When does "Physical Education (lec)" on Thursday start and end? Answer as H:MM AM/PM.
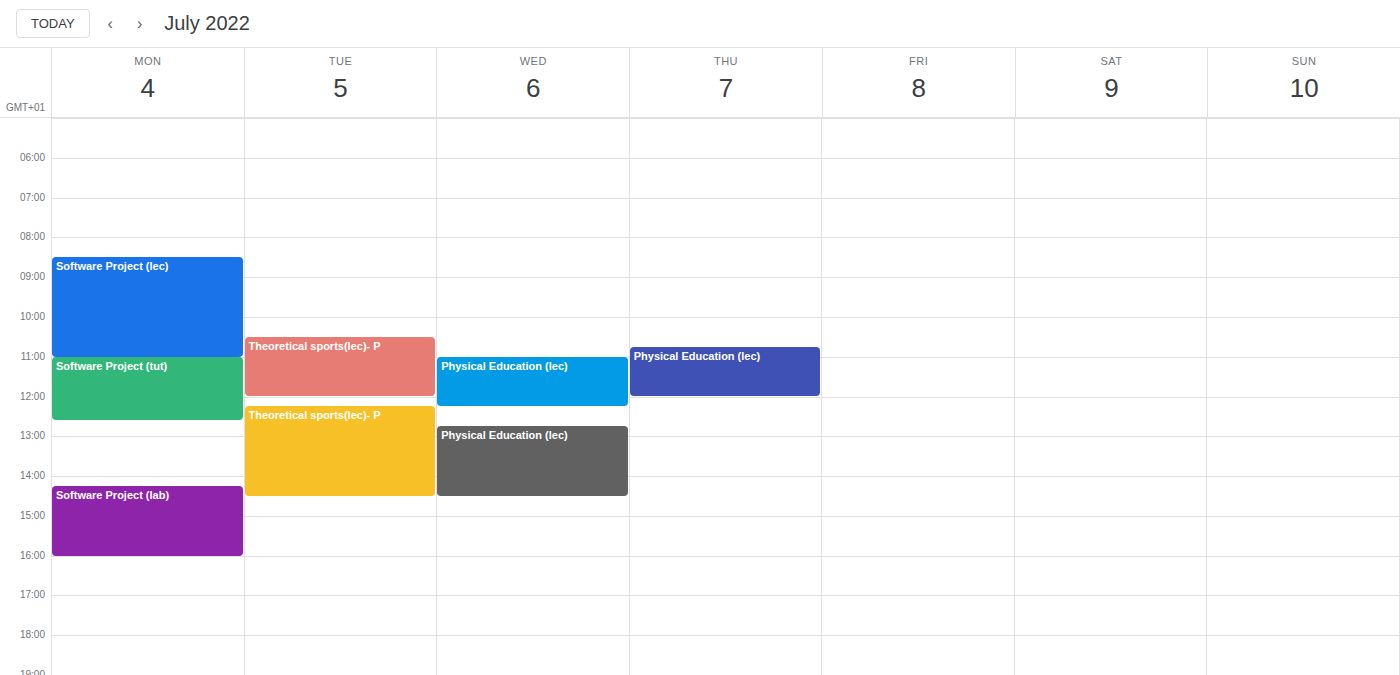
10:45 AM to 12:00 PM